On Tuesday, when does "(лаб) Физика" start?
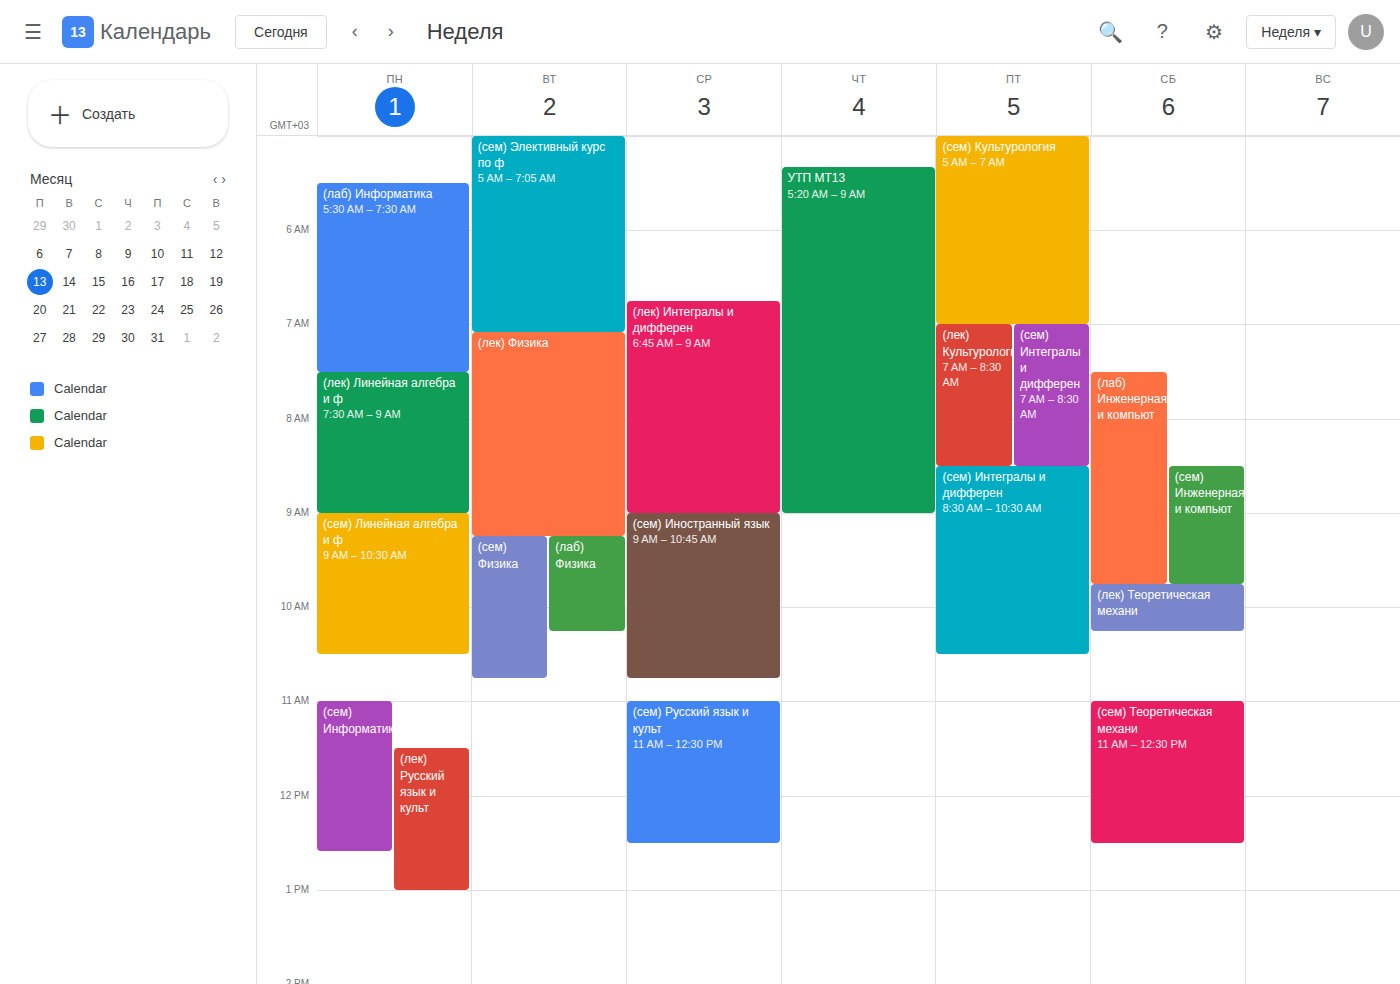
9:15 AM